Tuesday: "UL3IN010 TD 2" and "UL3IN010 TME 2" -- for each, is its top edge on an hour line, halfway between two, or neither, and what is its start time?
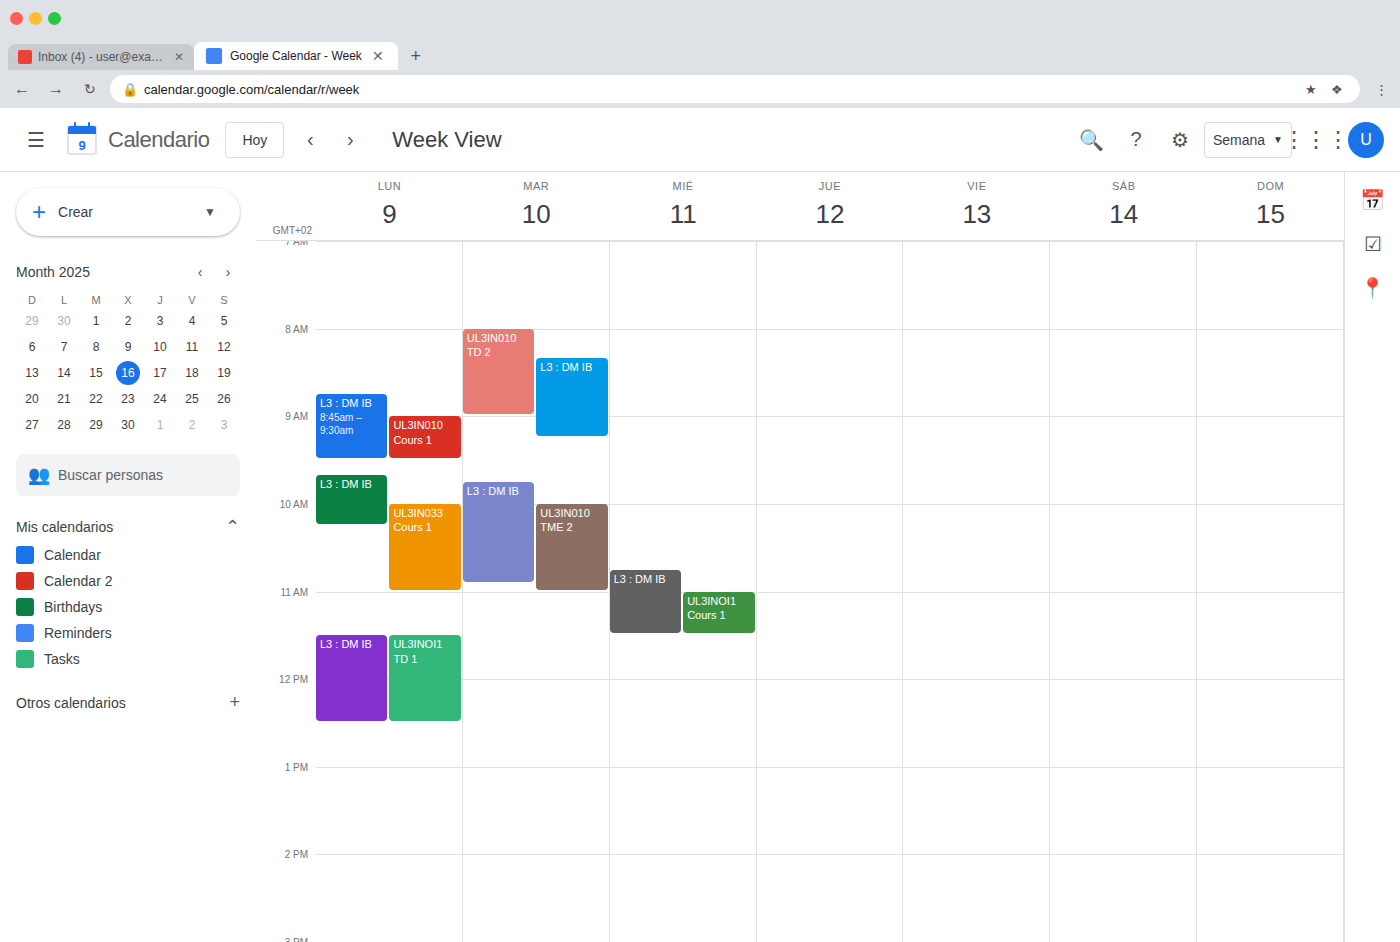
"UL3IN010 TD 2": 8:00 AM, exactly on the 8 AM line. "UL3IN010 TME 2": 10:00 AM, exactly on the 10 AM line.